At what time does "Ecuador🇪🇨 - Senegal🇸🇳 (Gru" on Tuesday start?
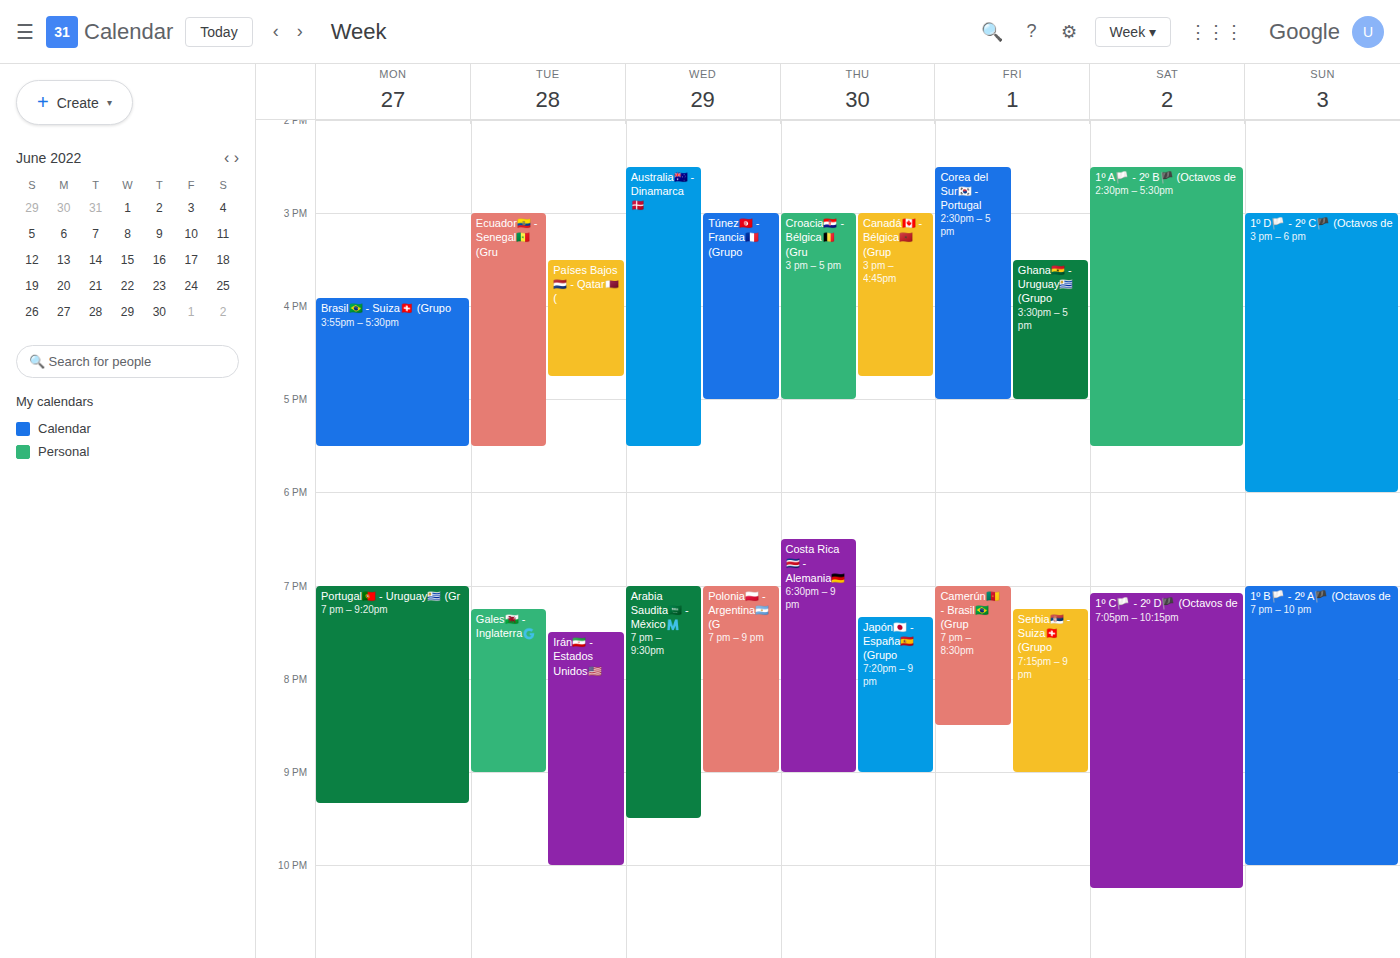
3:00 PM